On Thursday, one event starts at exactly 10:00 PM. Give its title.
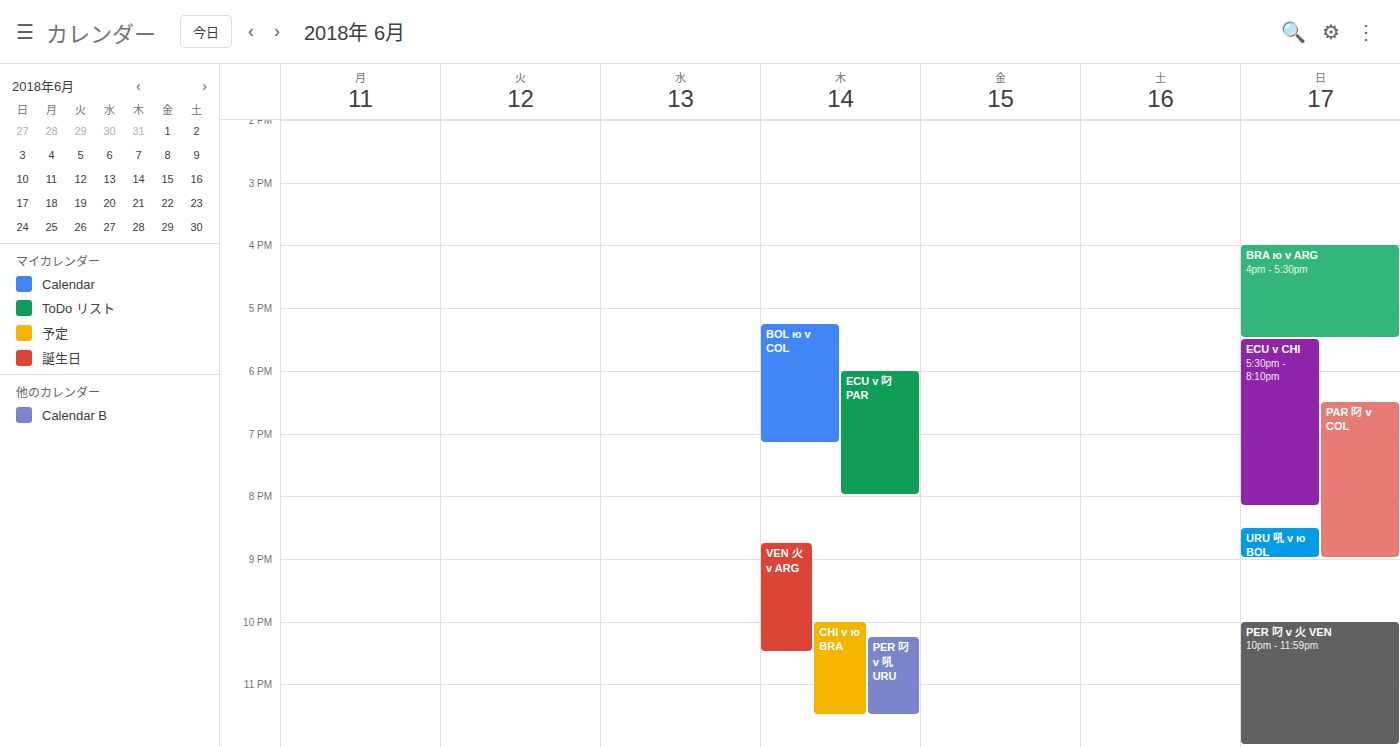
"CHI v ю BRA"